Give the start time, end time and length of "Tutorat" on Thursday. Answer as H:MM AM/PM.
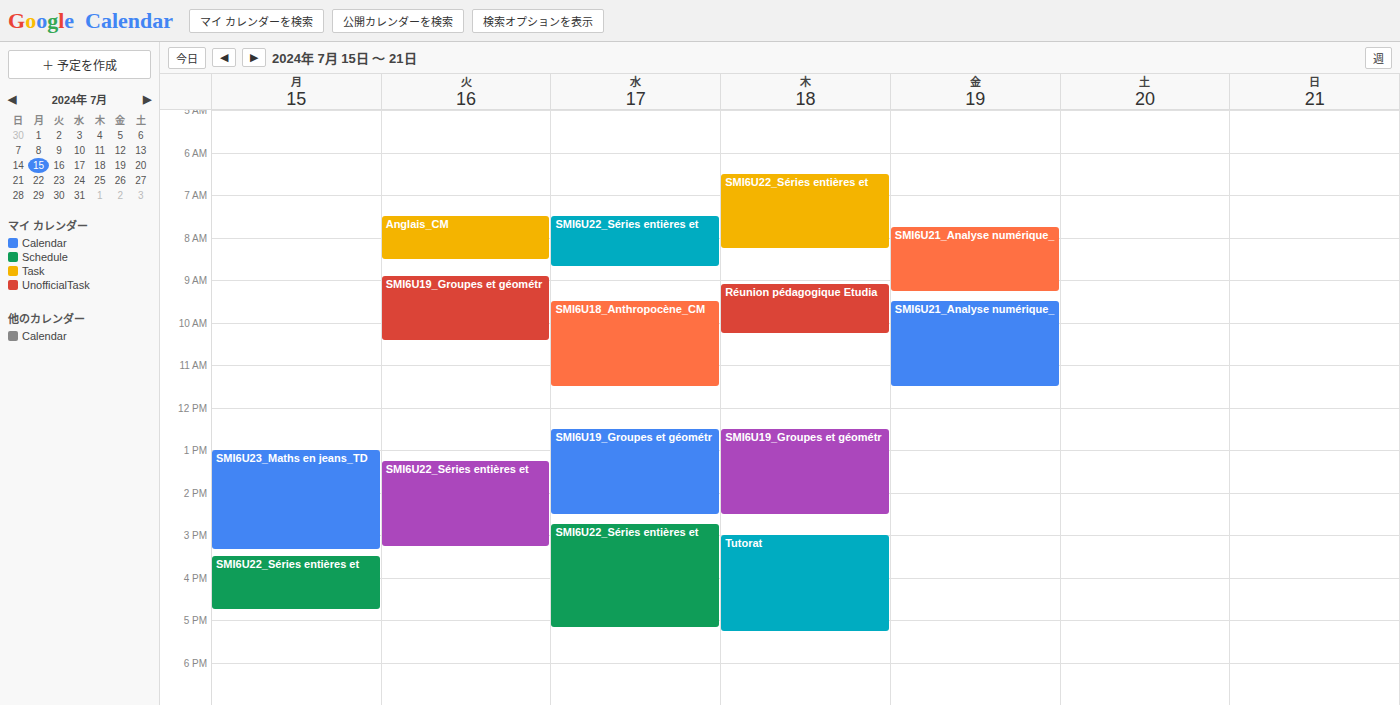
3:00 PM to 5:15 PM, 2 hours 15 minutes